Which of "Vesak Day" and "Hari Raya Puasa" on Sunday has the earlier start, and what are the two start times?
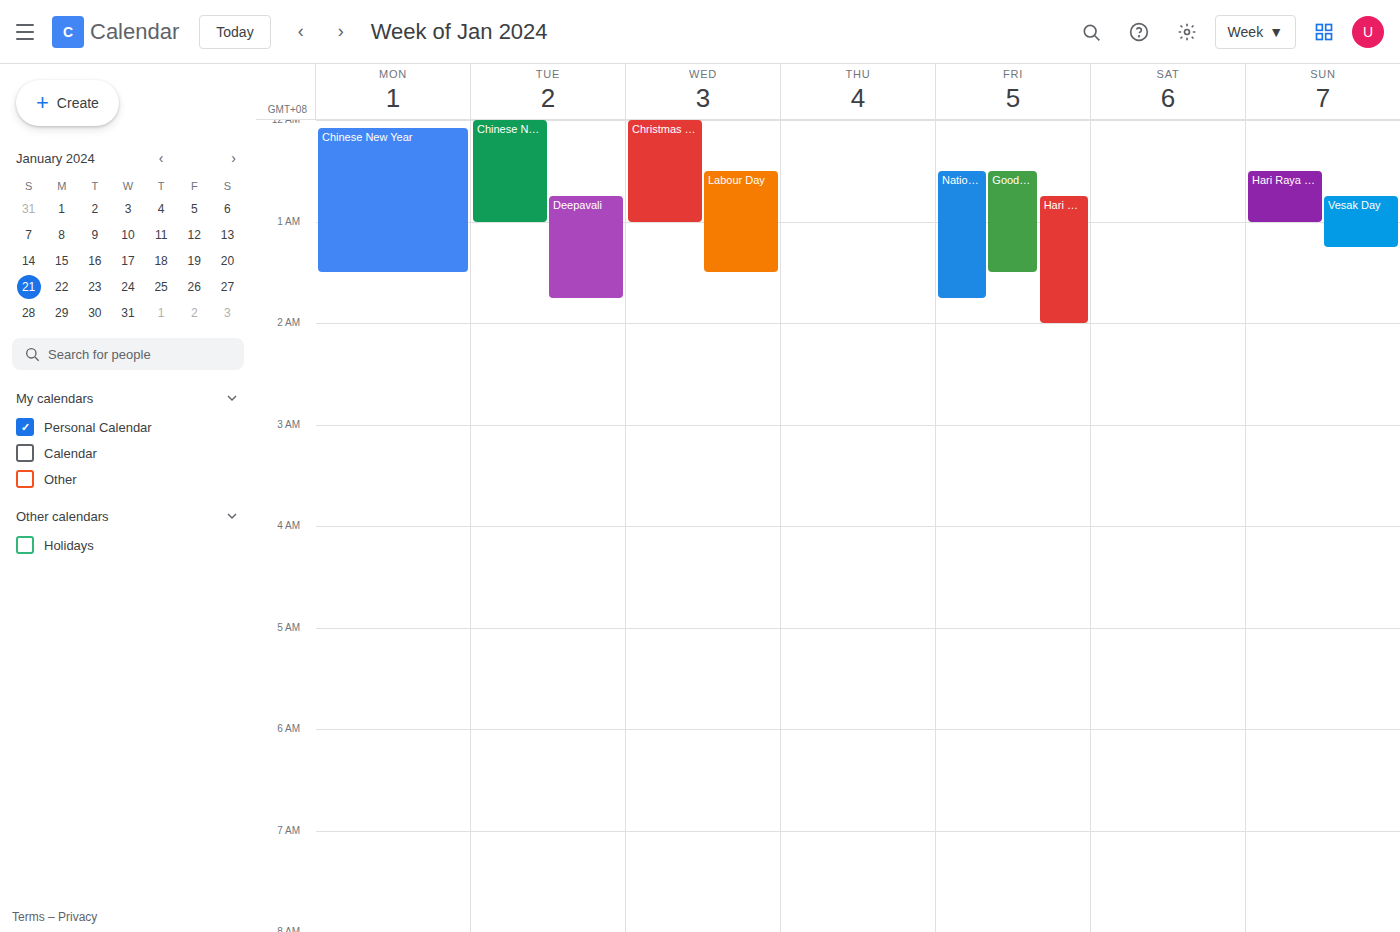
"Hari Raya Puasa" 12:30 AM; "Vesak Day" 12:45 AM.